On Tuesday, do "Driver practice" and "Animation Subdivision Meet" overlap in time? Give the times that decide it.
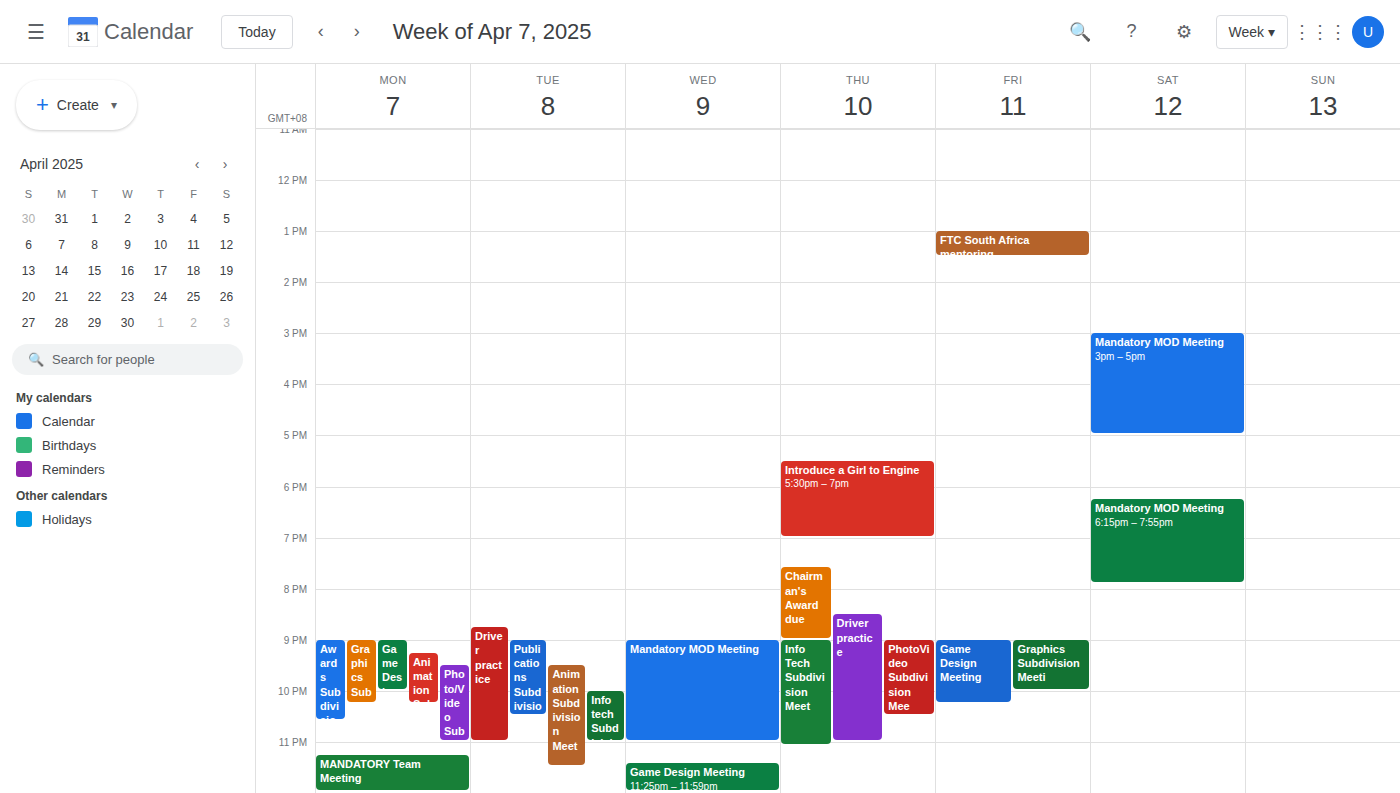
"Animation Subdivision Meet" starts at 9:30 PM, before "Driver practice" ends at 11:00 PM -- they overlap.